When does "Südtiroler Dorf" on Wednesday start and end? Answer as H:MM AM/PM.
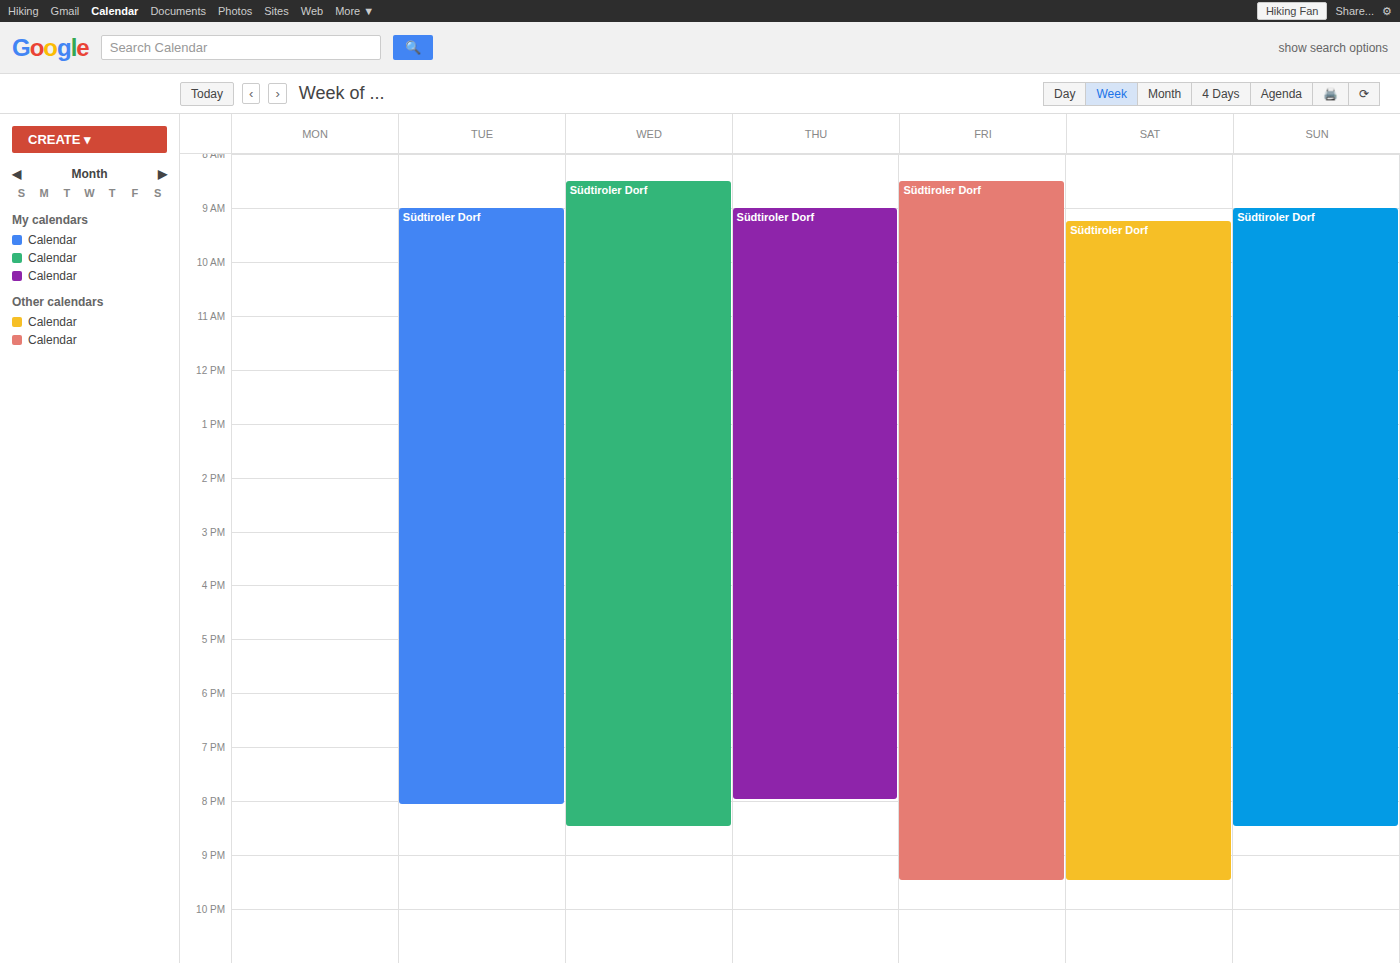
8:30 AM to 8:30 PM